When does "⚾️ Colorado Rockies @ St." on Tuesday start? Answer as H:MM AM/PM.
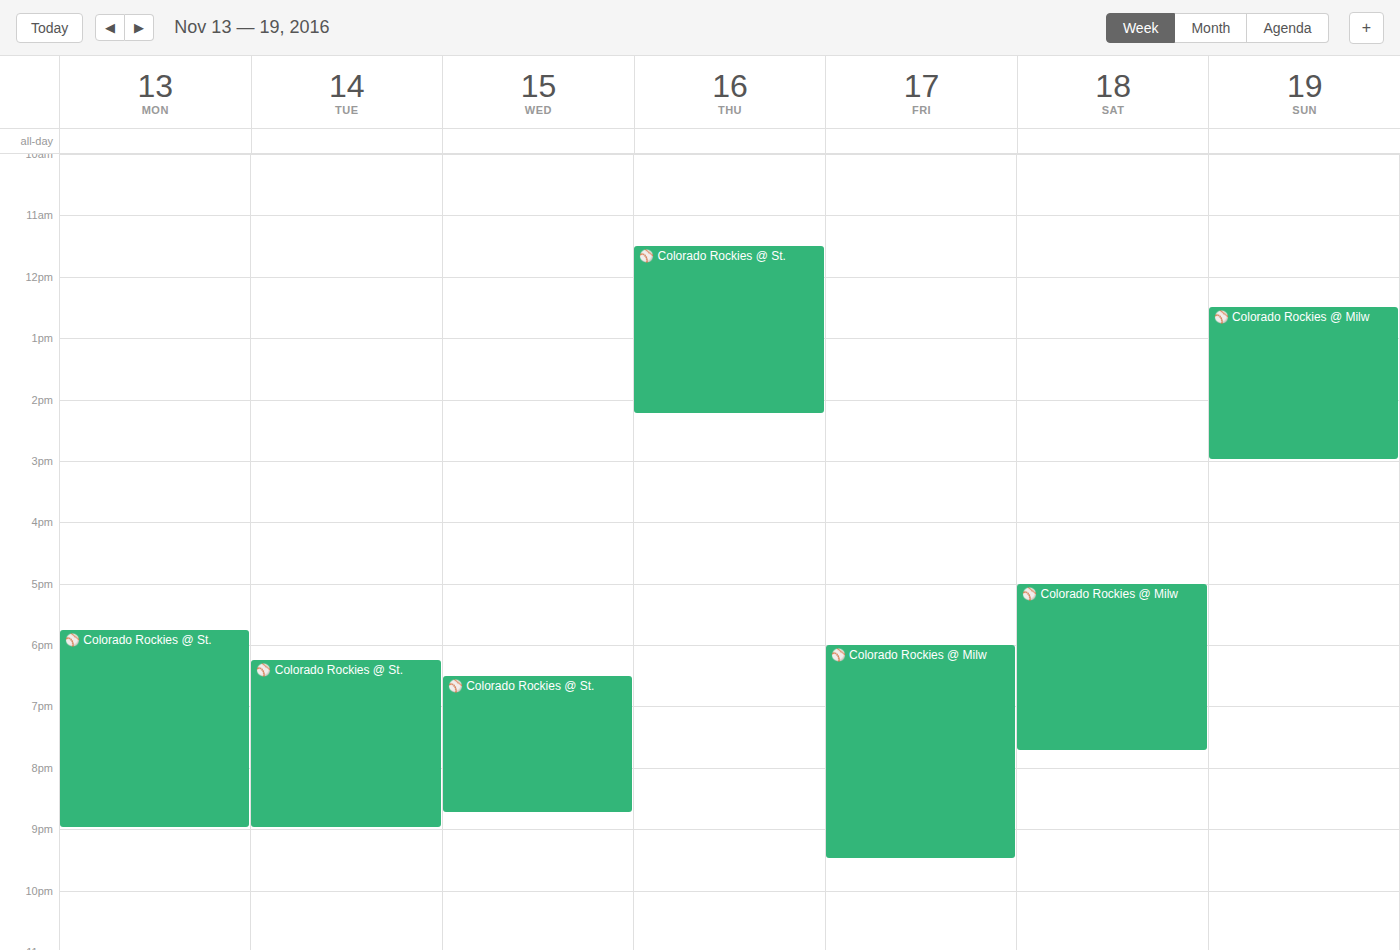
6:15 PM